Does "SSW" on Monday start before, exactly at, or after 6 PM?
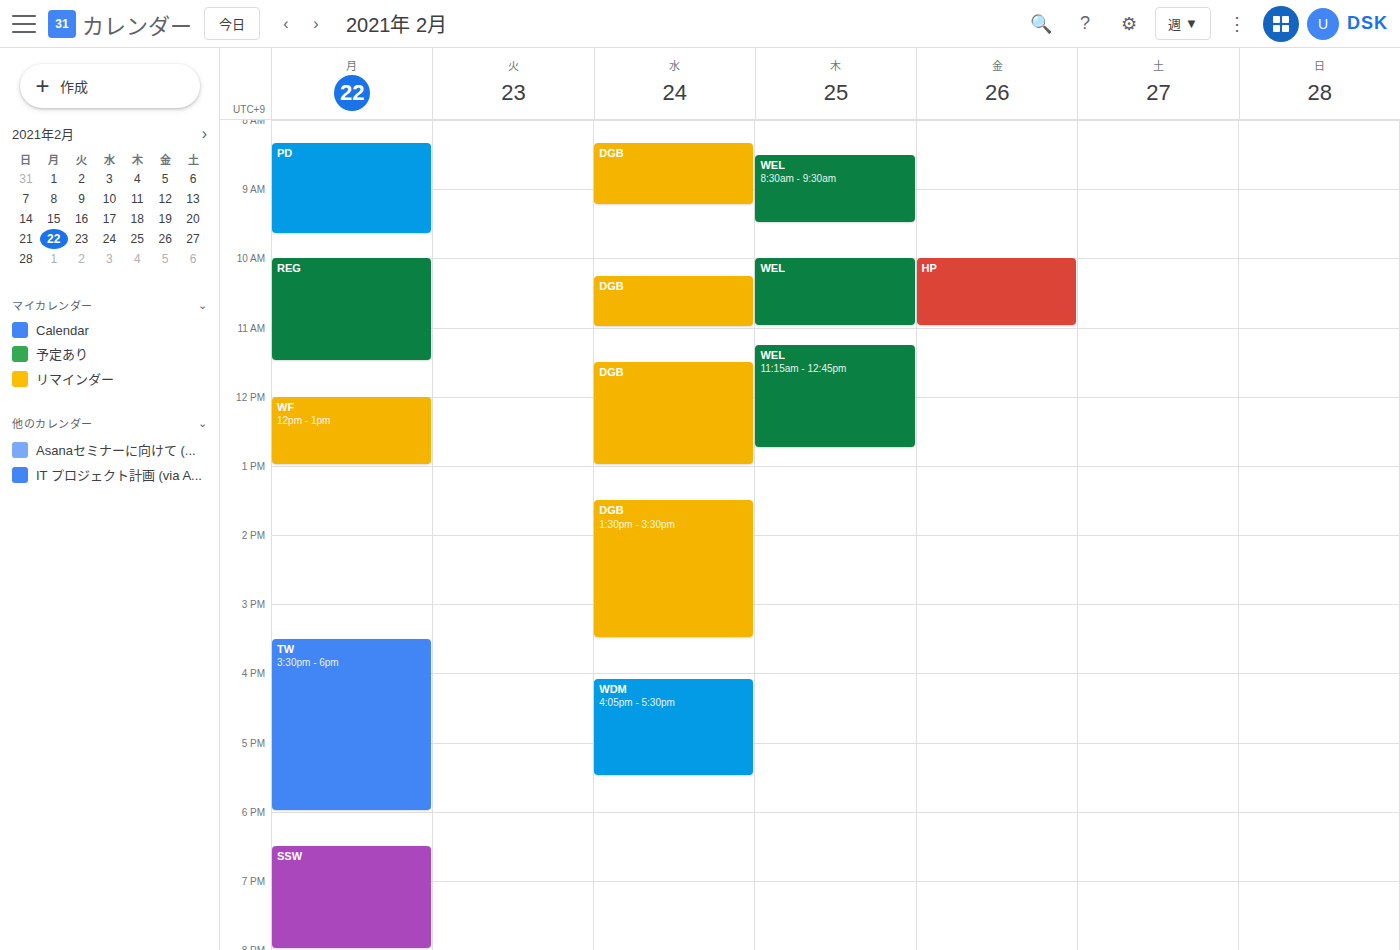
6:30 PM -- after 6 PM, 30 minutes below the 6 PM line.